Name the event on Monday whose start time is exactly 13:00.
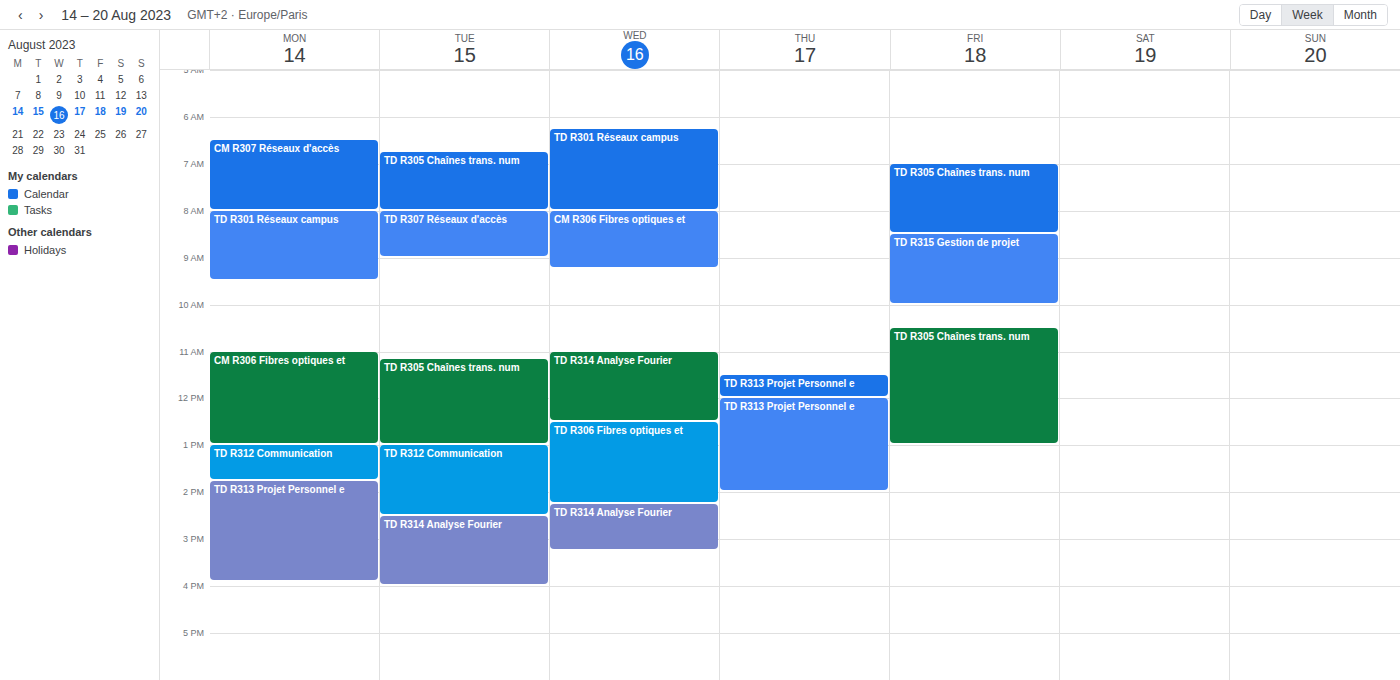
"TD R312 Communication"